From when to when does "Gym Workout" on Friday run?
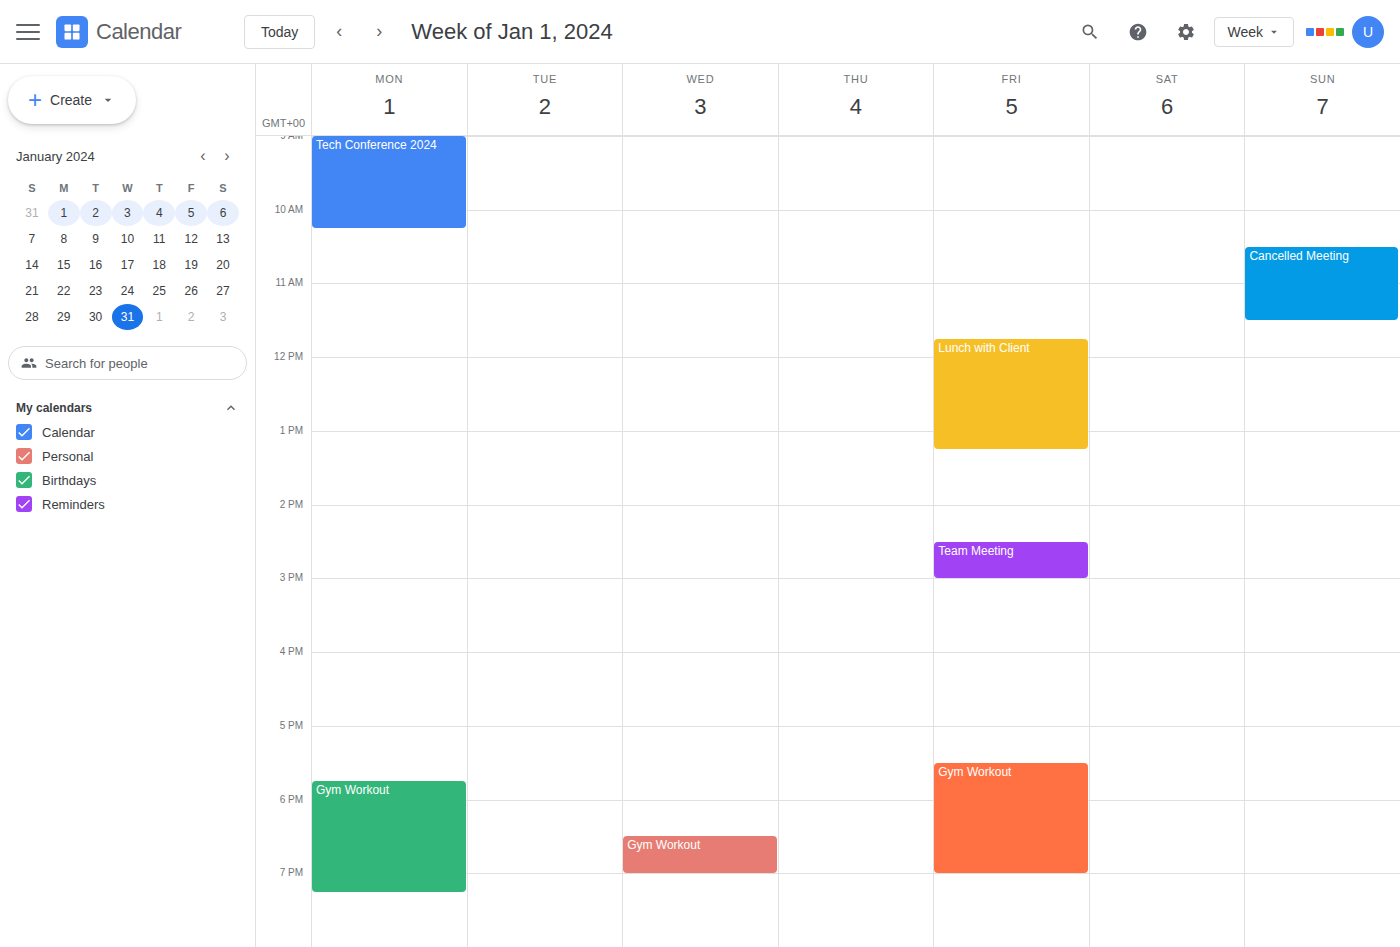
5:30 PM to 7:00 PM